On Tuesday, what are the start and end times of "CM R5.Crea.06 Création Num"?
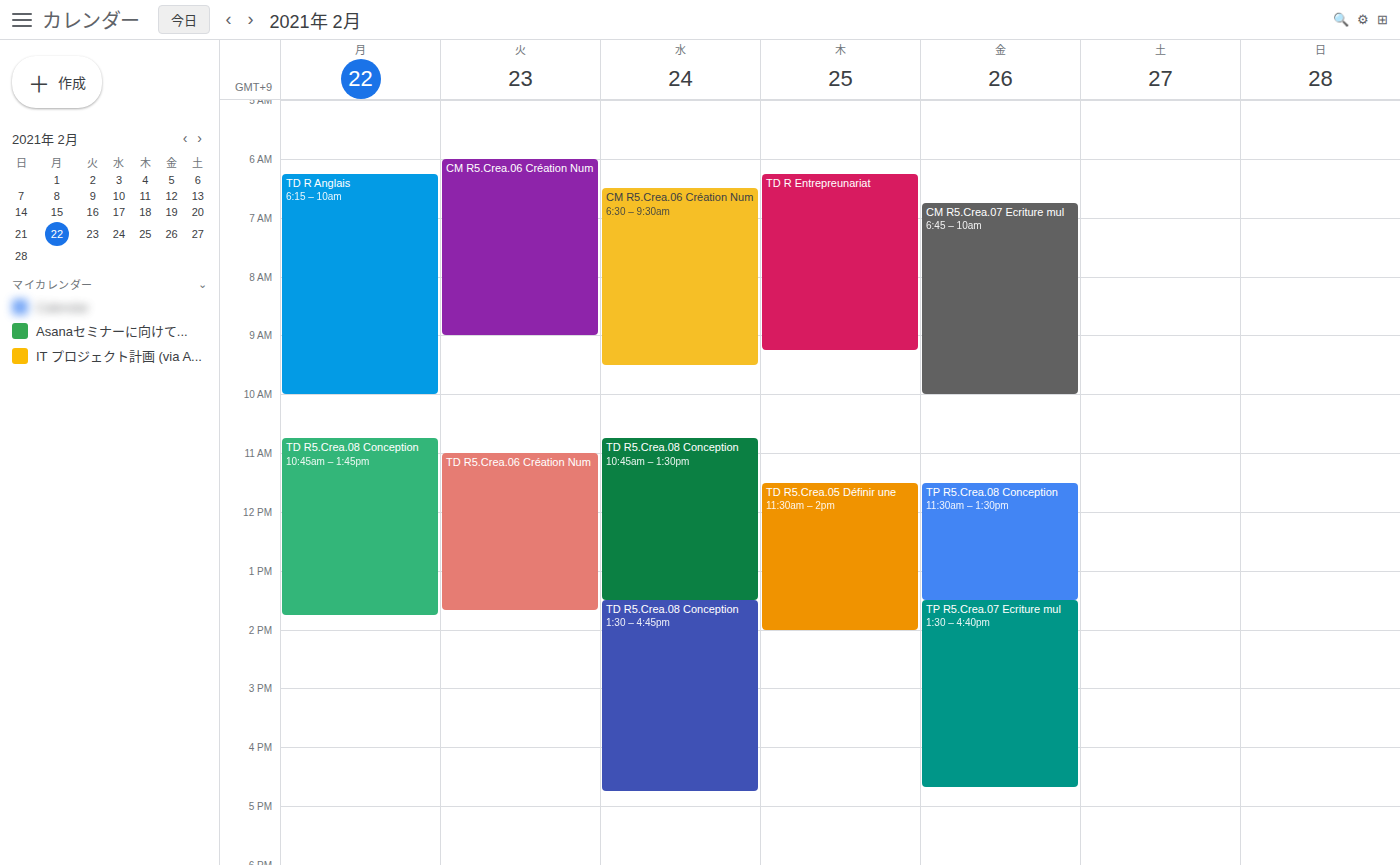
06:00 to 09:00